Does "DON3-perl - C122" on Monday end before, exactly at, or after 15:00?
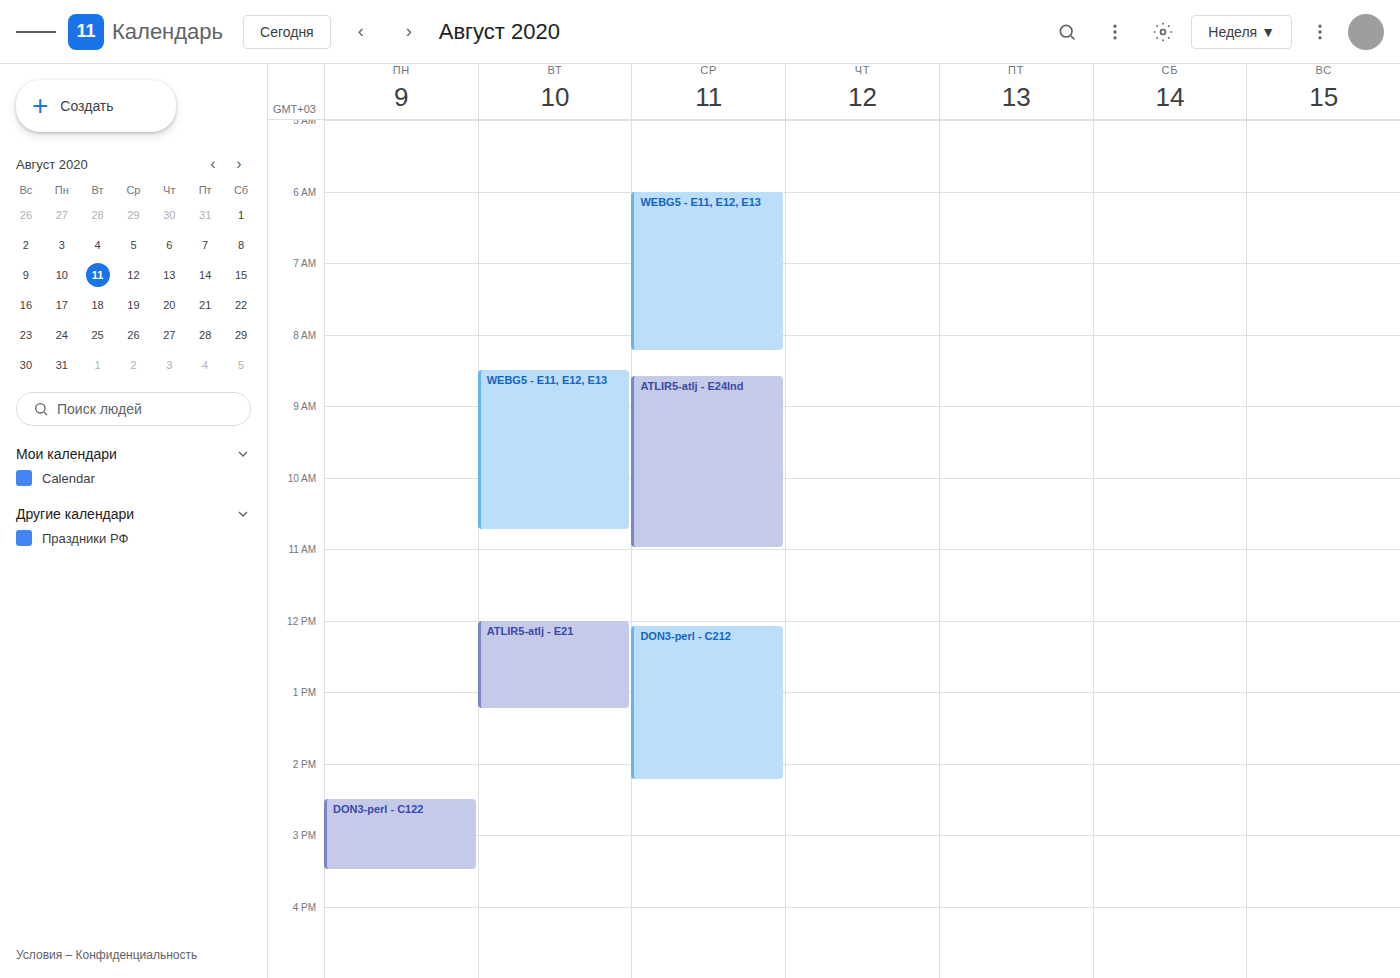
15:30 -- after 15:00, 30 minutes below the 15:00 line.